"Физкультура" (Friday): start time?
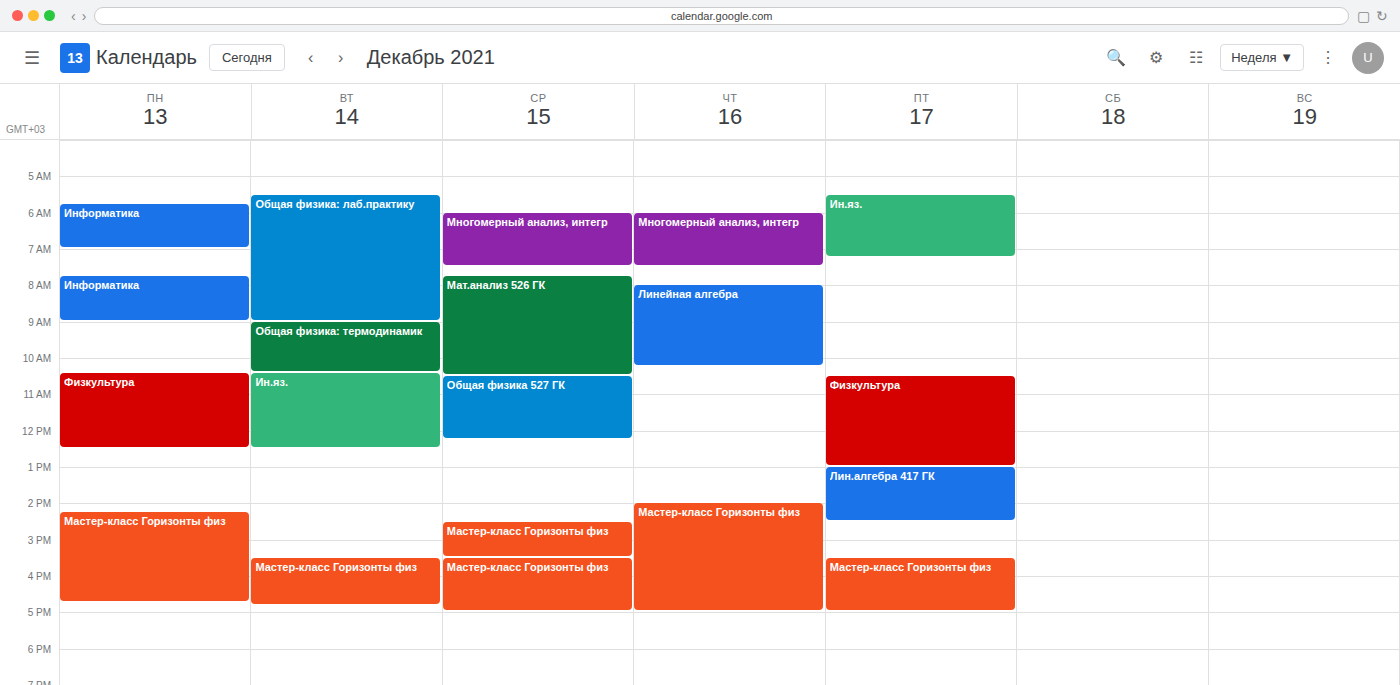
10:30 AM